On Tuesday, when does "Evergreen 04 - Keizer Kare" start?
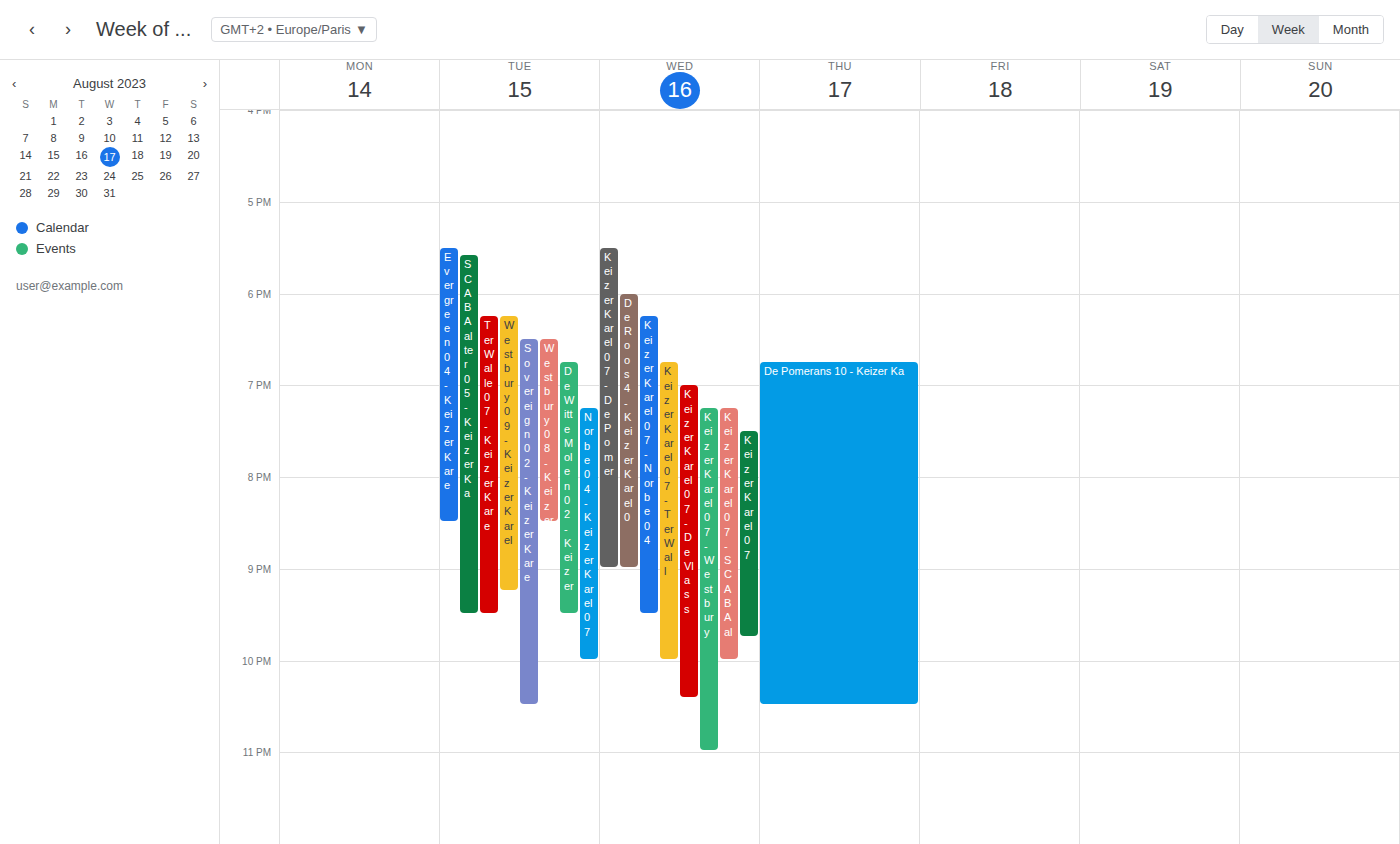
5:30 PM